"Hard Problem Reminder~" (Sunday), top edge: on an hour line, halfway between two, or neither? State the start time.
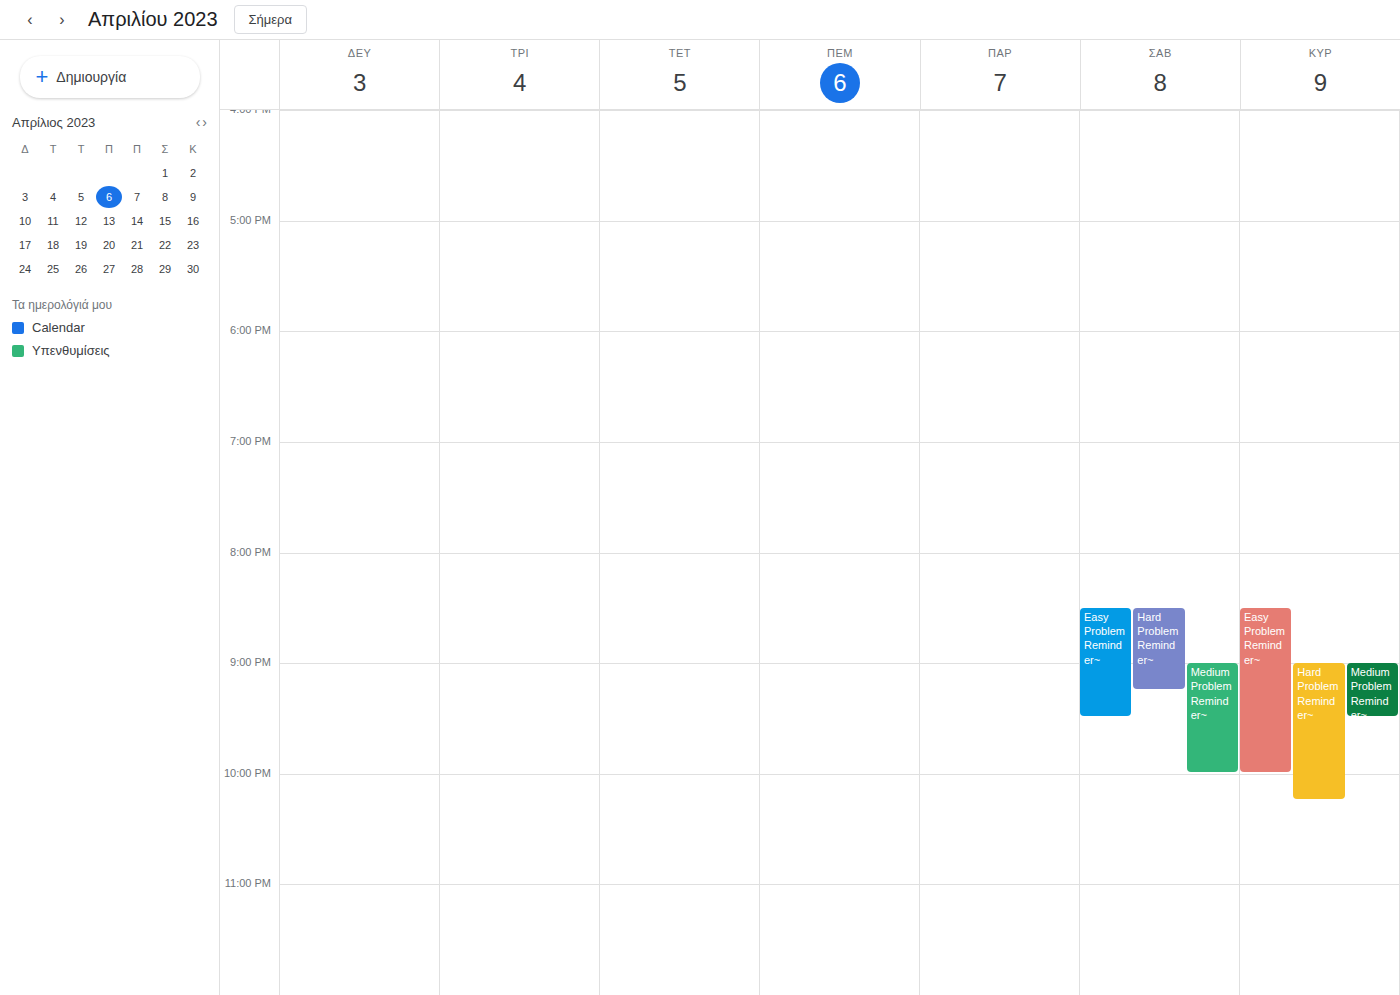
9:00 PM -- exactly on the 9 PM line.